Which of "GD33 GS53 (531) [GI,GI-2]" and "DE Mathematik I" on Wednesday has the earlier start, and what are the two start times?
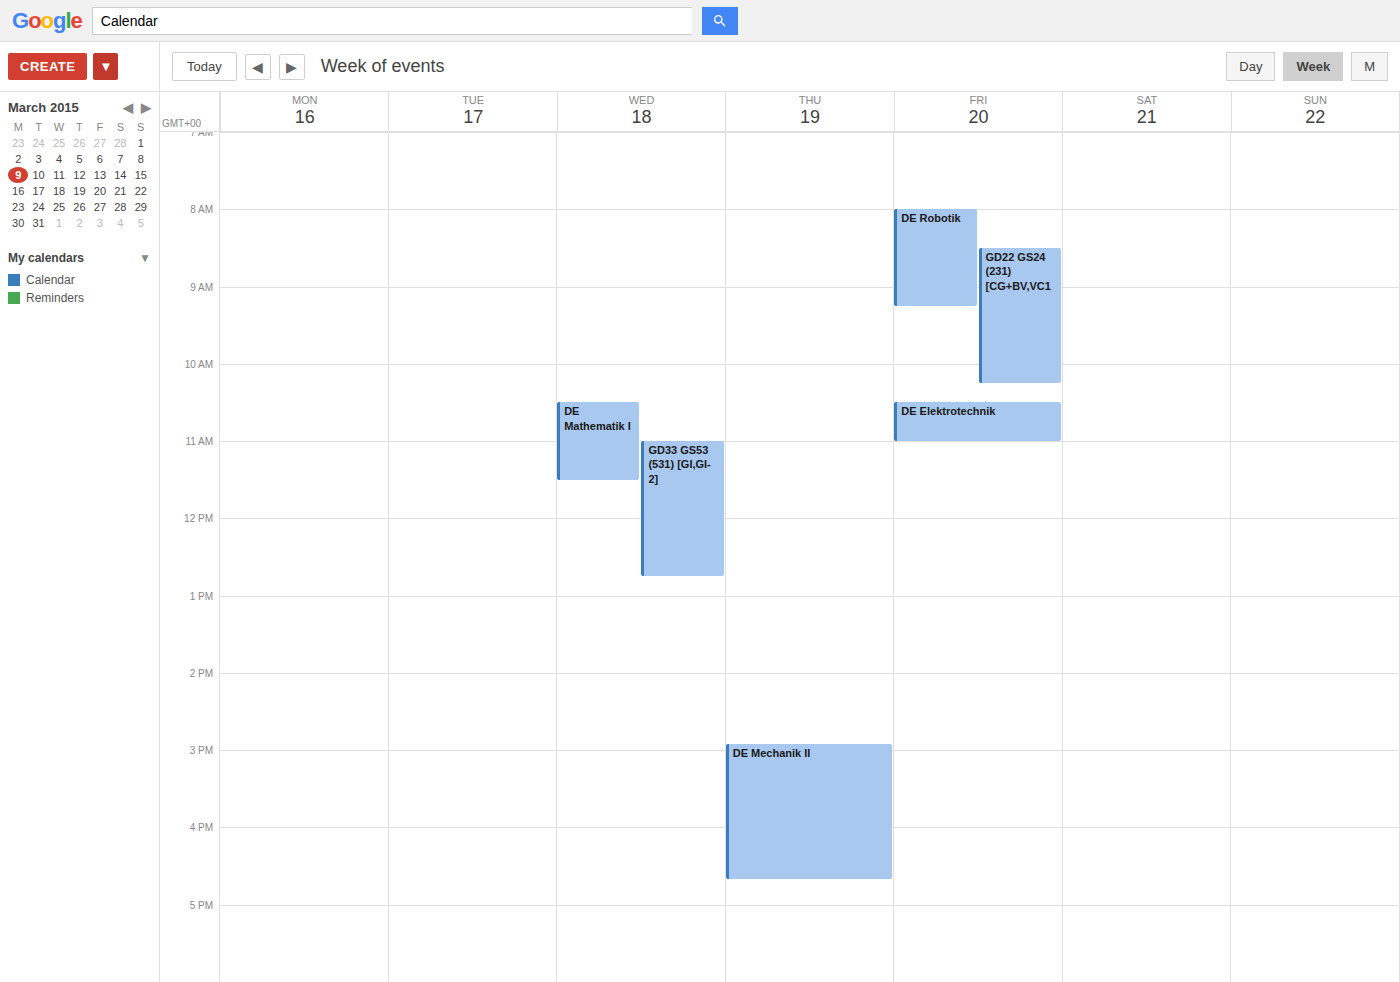
"DE Mathematik I" 10:30 AM; "GD33 GS53 (531) [GI,GI-2]" 11:00 AM.